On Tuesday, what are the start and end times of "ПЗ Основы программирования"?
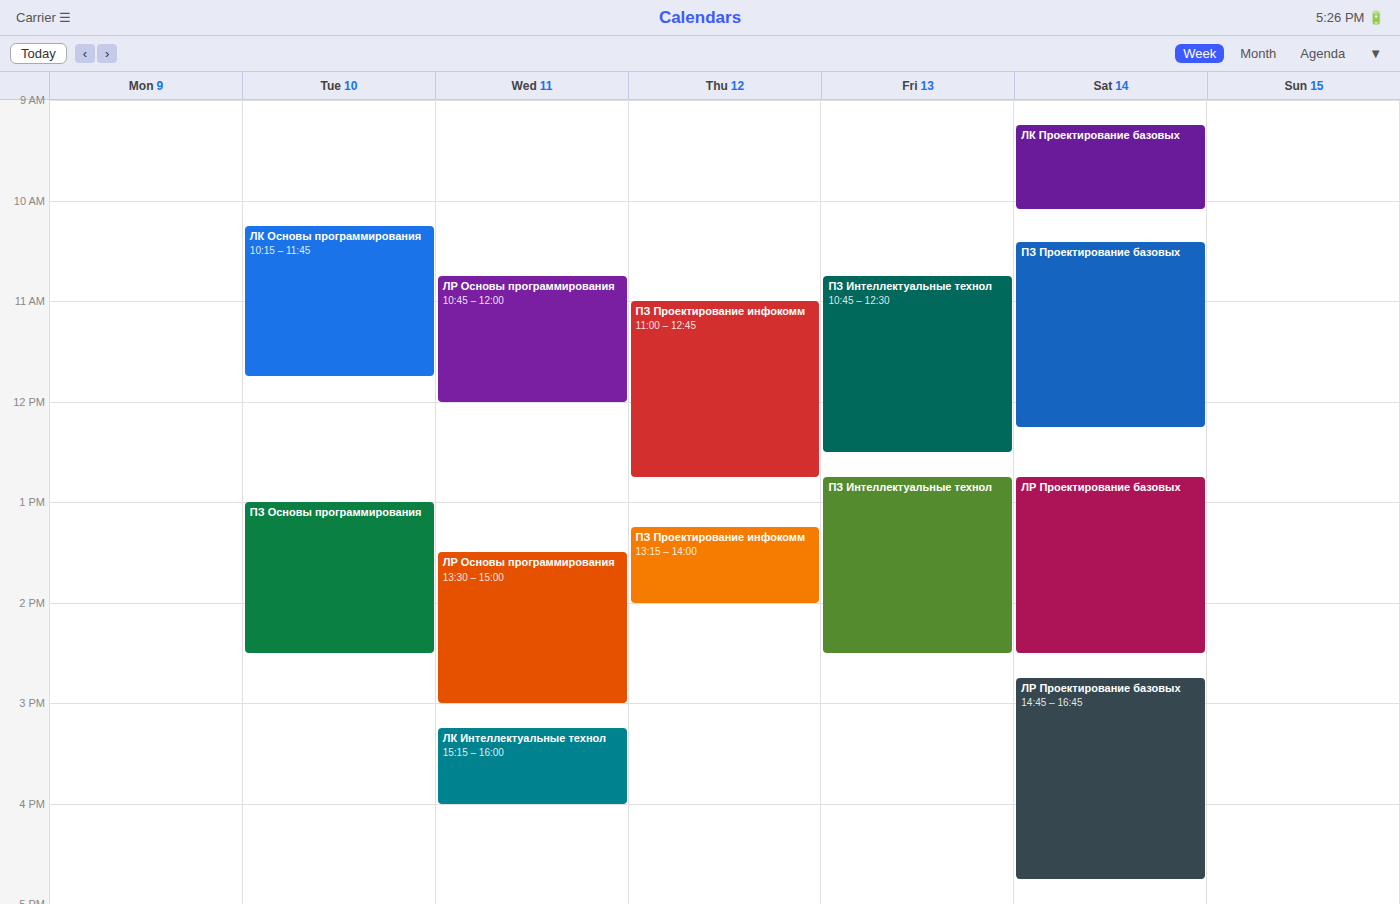
1:00 PM to 2:30 PM